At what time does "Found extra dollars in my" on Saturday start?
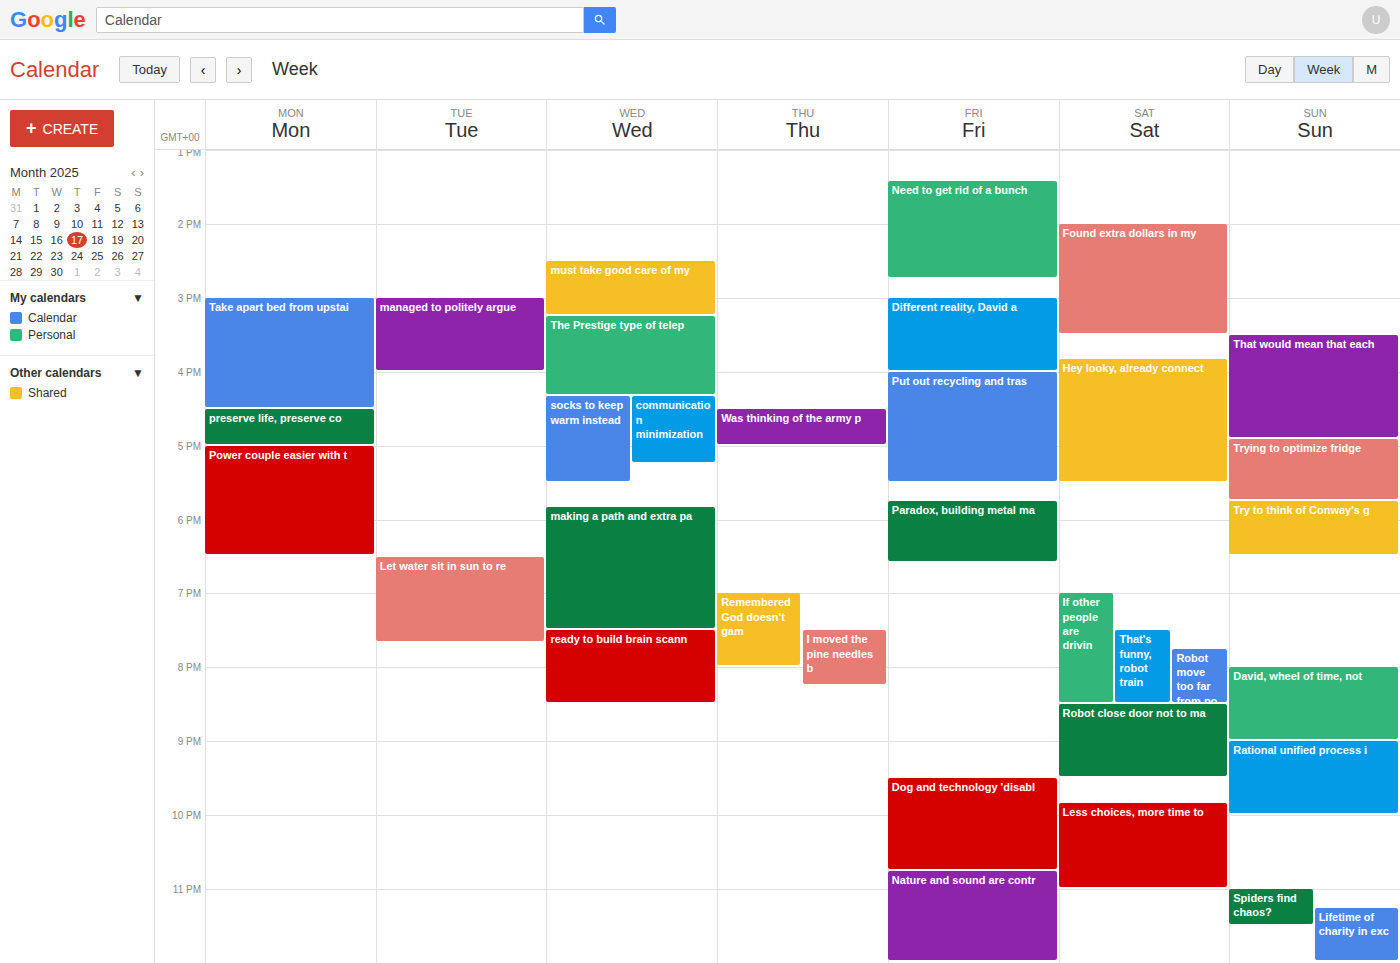
2:00 PM